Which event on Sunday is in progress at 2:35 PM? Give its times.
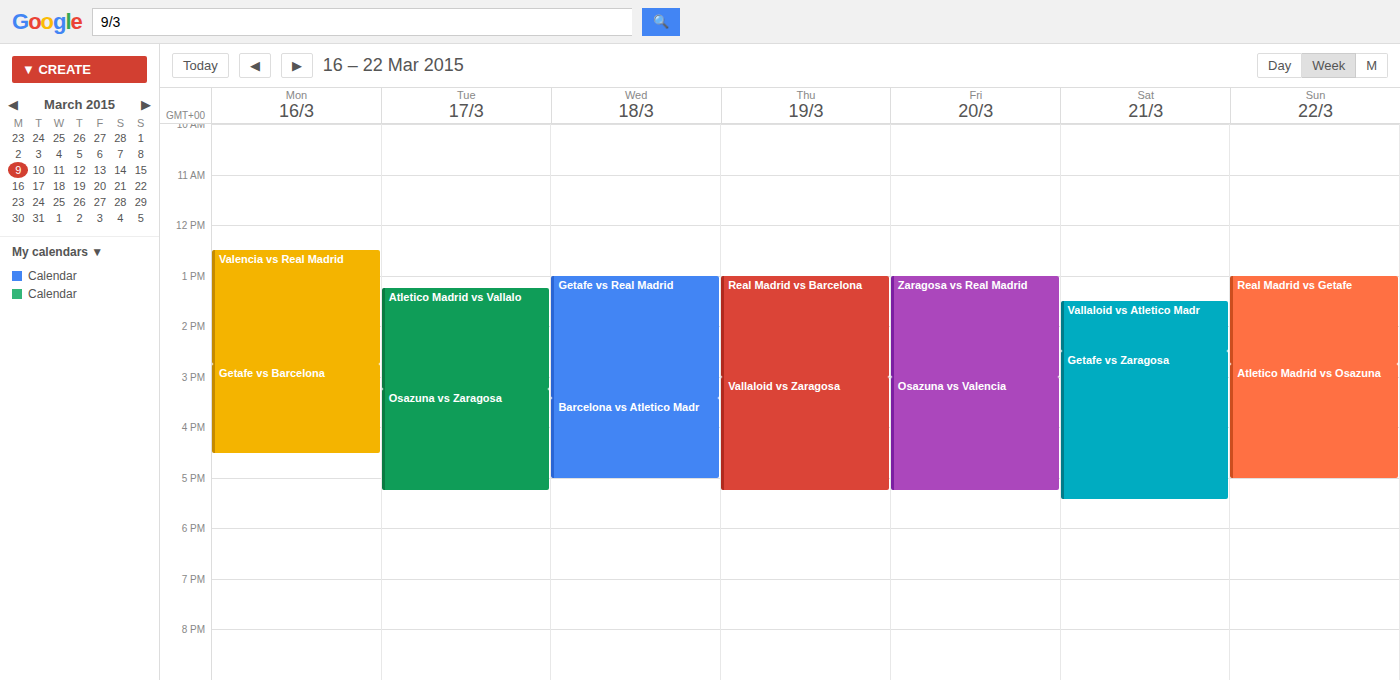
"Real Madrid vs Getafe", 1:00 PM to 2:45 PM